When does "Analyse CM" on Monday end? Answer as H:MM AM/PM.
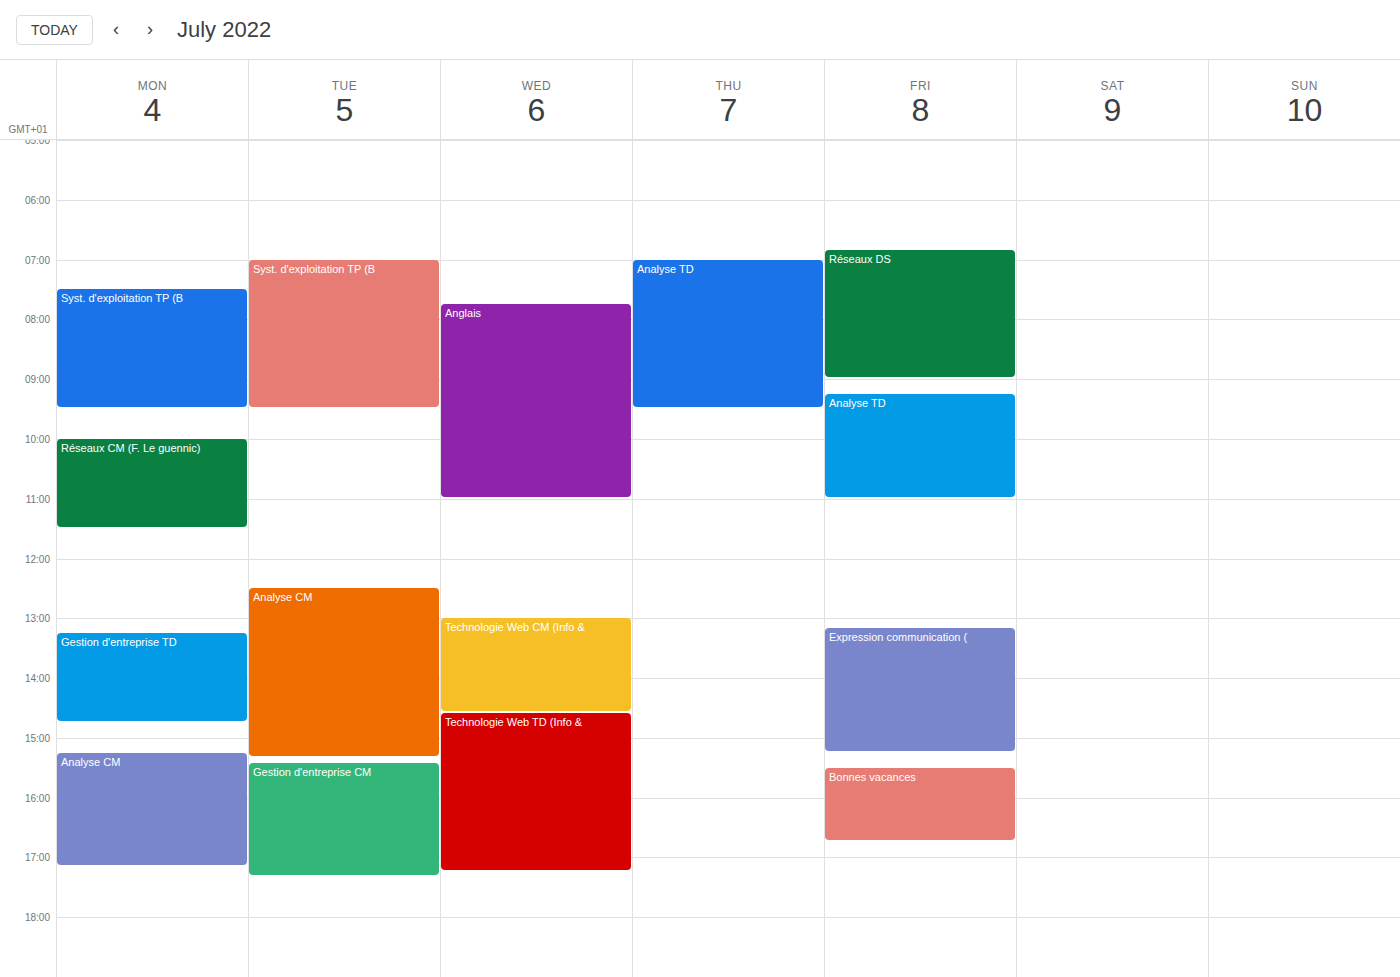
5:10 PM